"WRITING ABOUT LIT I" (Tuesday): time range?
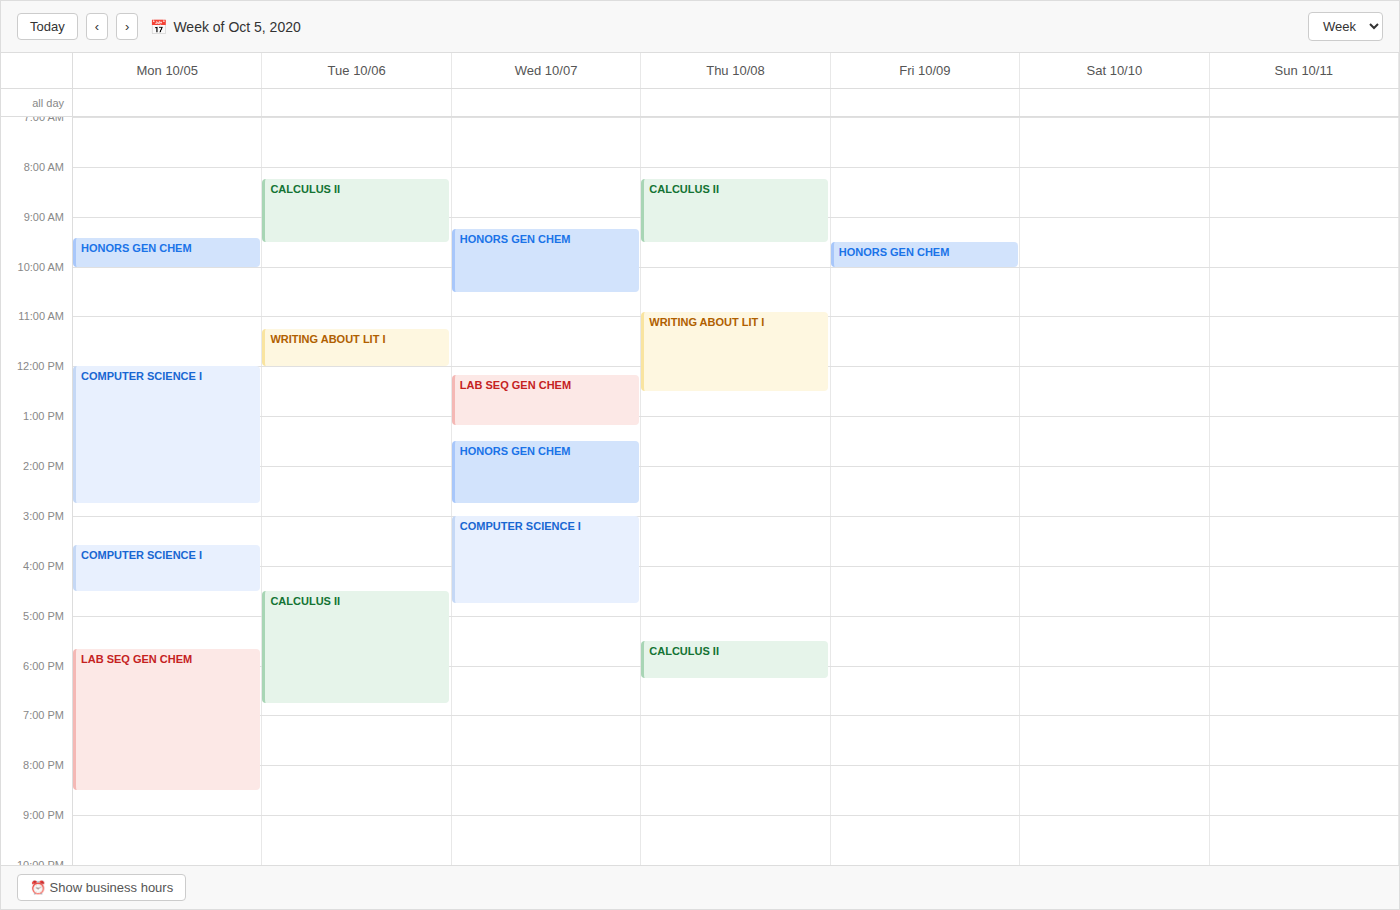
11:15 AM to 12:00 PM